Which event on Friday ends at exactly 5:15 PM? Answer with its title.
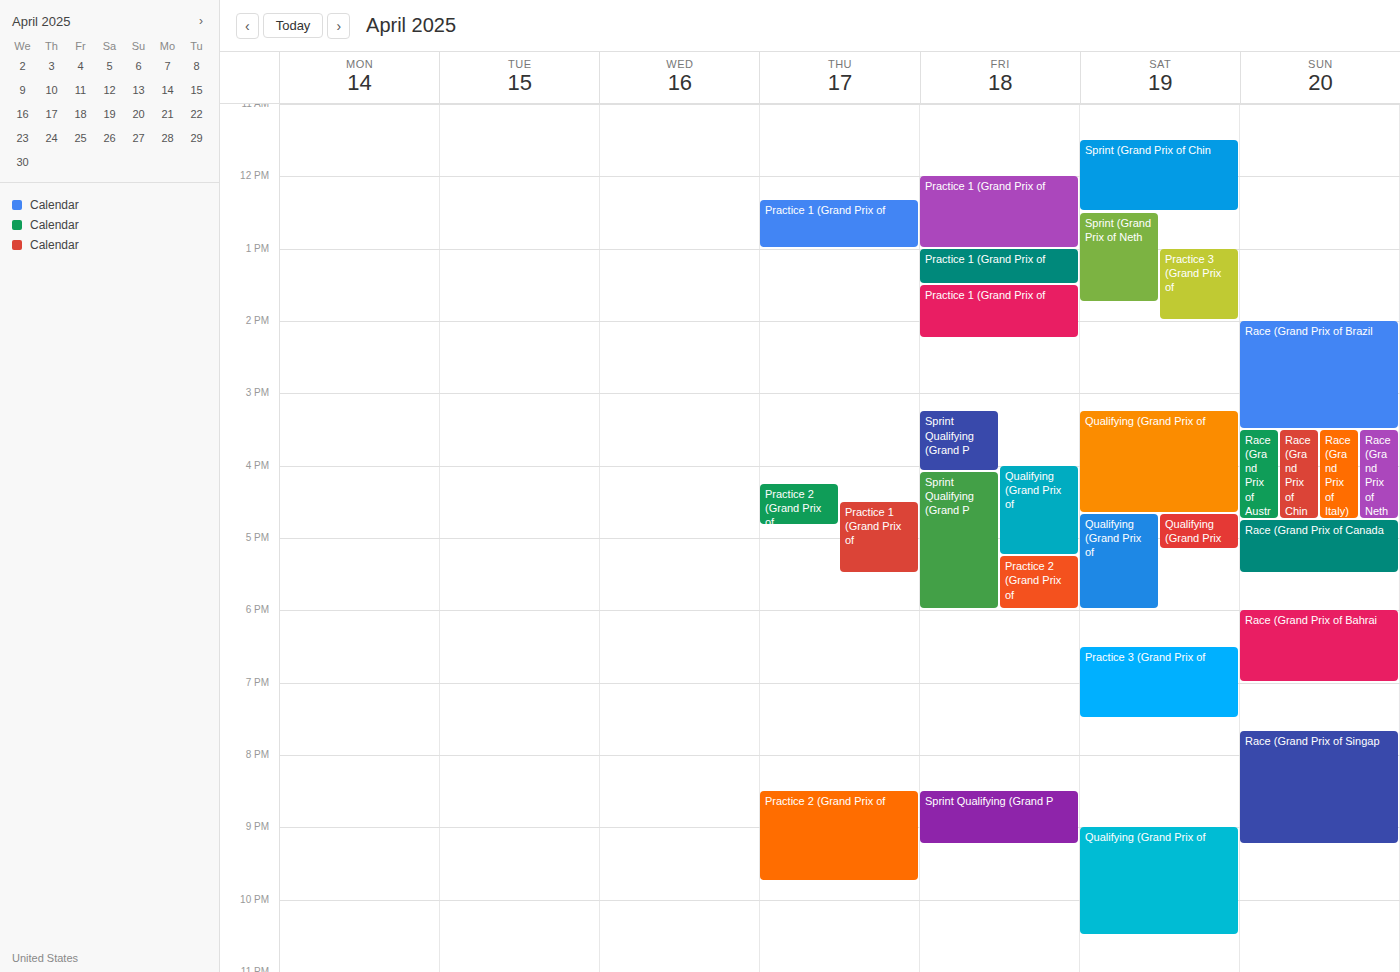
"Qualifying (Grand Prix of"